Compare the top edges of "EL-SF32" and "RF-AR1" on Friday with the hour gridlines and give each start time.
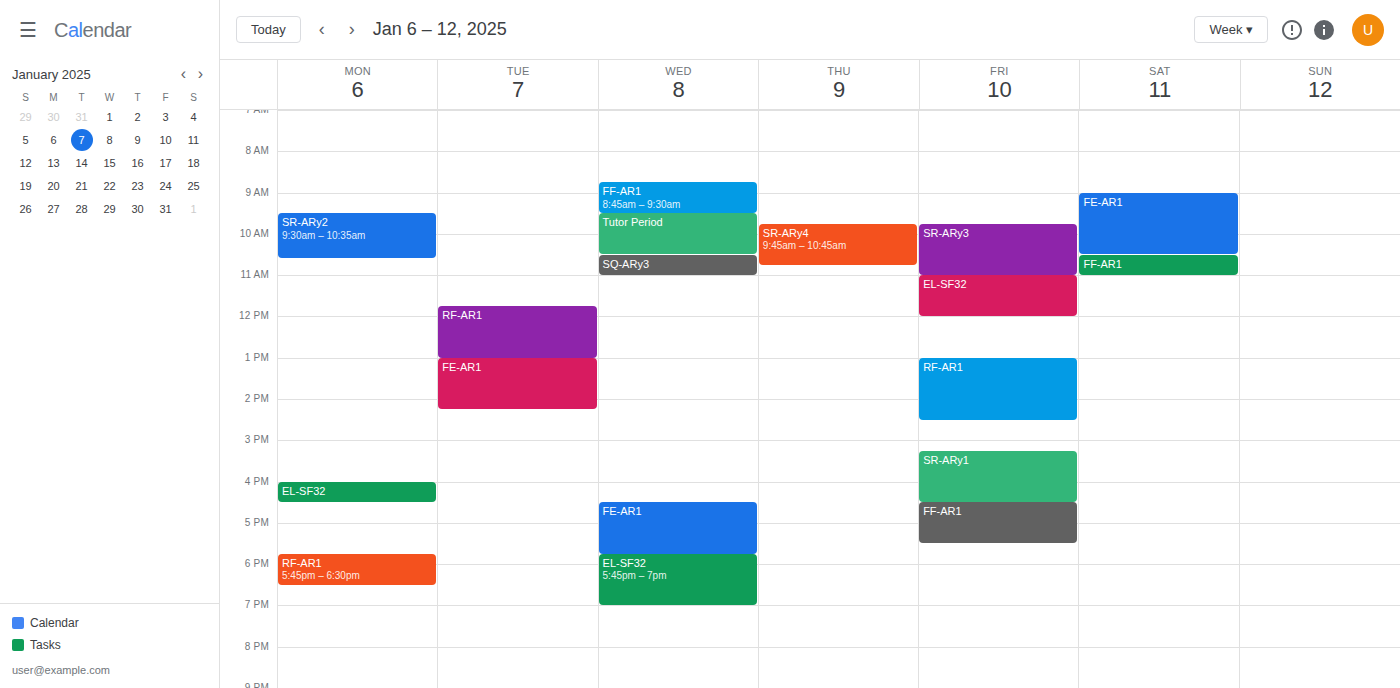
"EL-SF32": 11:00 AM, exactly on the 11 AM line. "RF-AR1": 1:00 PM, exactly on the 1 PM line.